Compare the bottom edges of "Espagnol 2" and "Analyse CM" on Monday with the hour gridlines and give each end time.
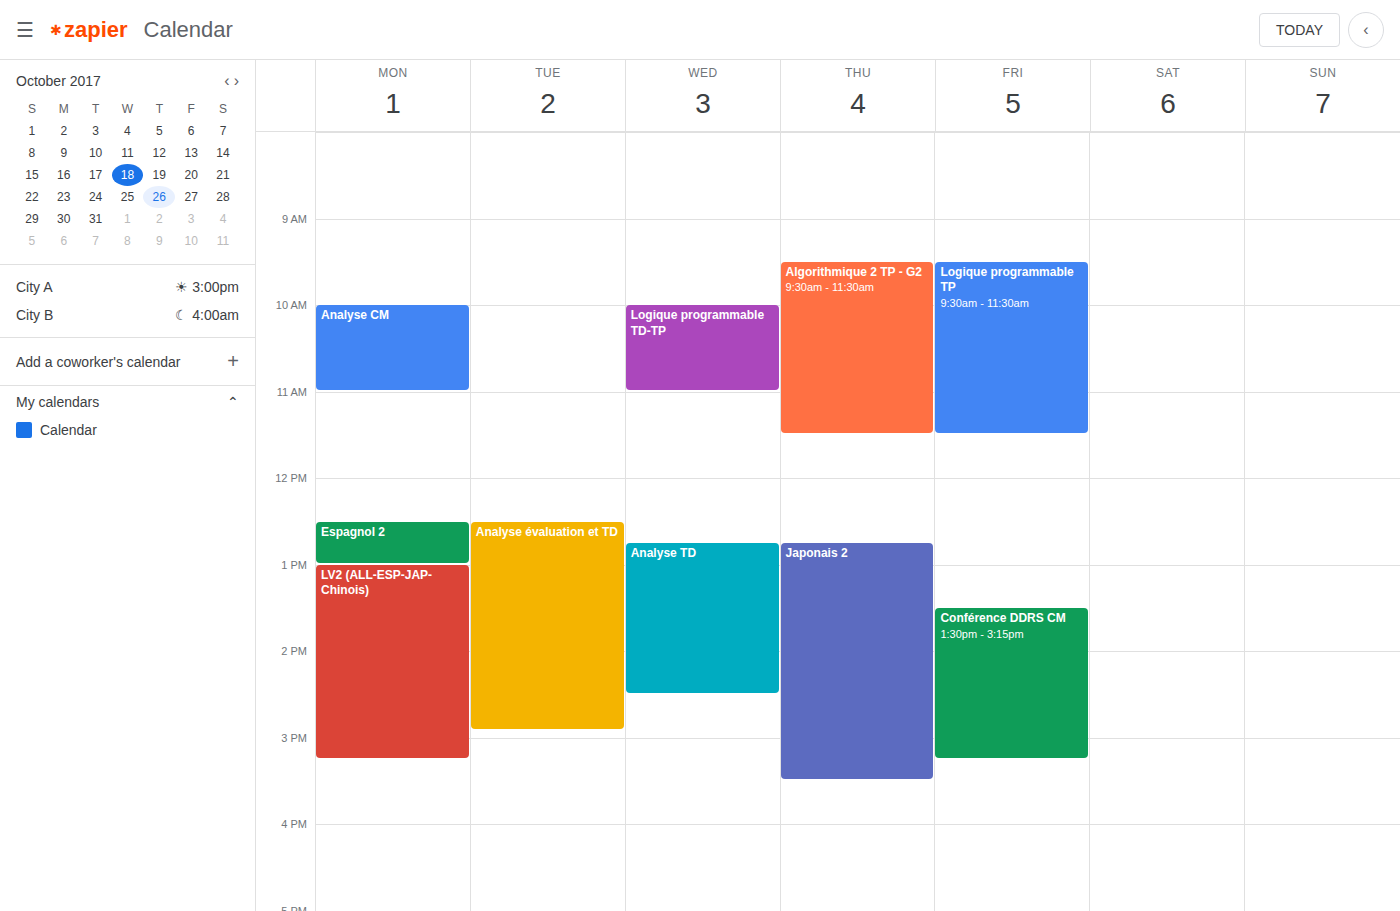
"Espagnol 2": 1:00 PM, exactly on the 1 PM line. "Analyse CM": 11:00 AM, exactly on the 11 AM line.